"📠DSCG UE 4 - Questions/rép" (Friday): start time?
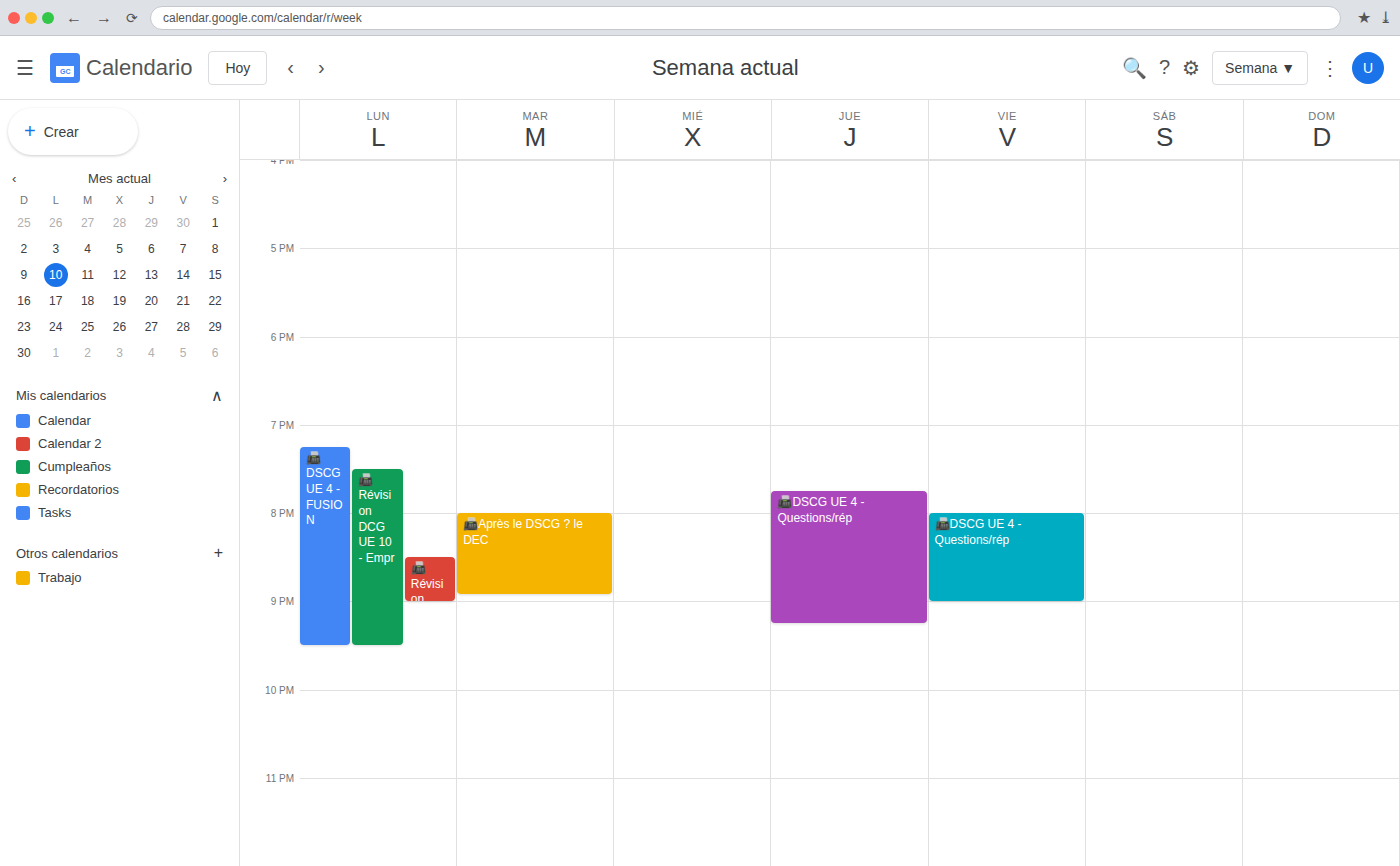
8:00 PM